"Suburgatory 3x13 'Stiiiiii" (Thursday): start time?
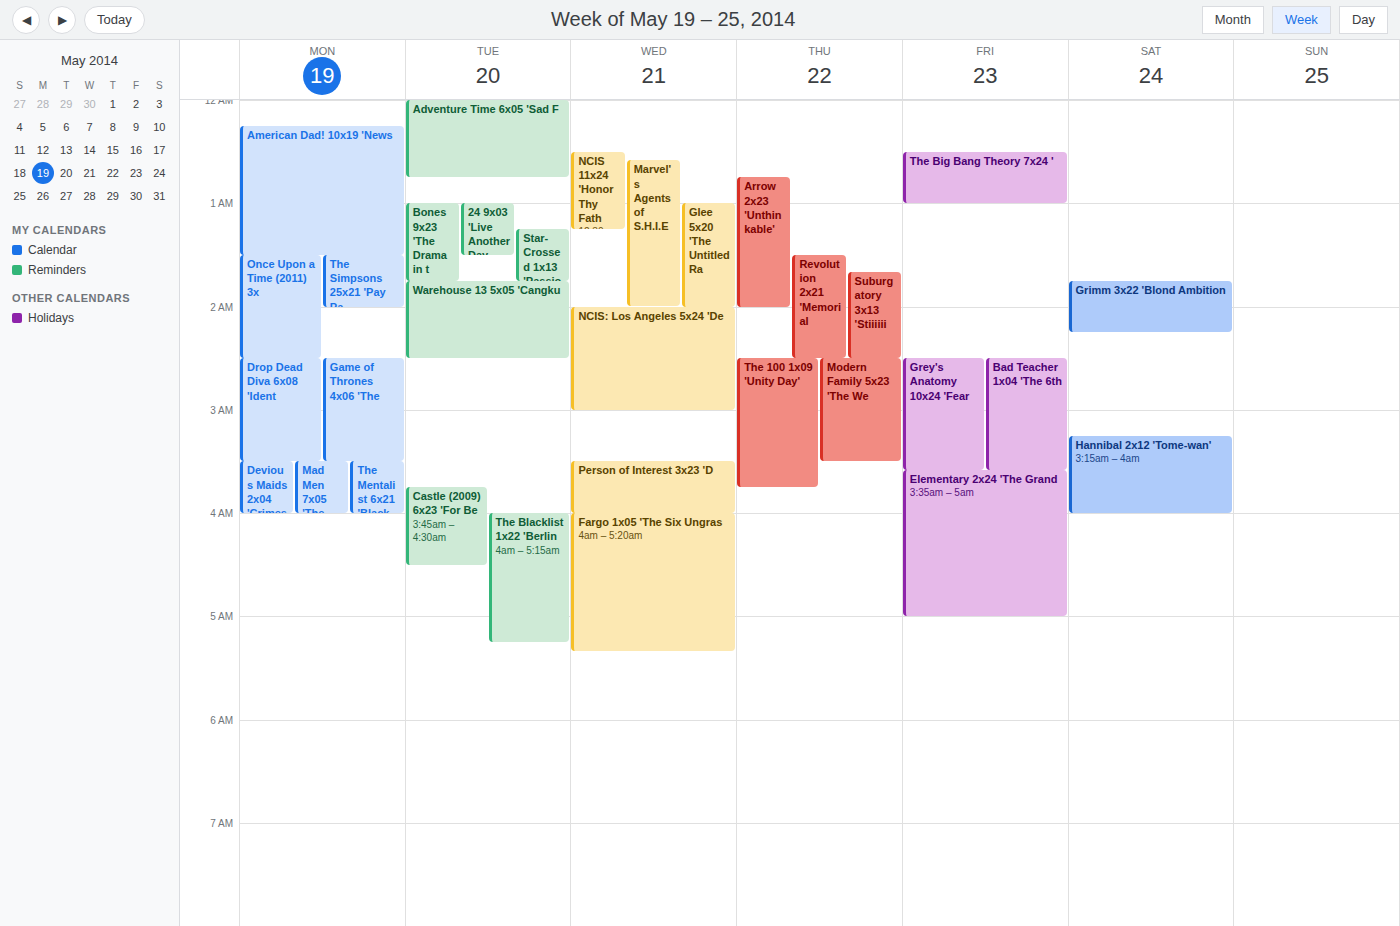
1:40 AM